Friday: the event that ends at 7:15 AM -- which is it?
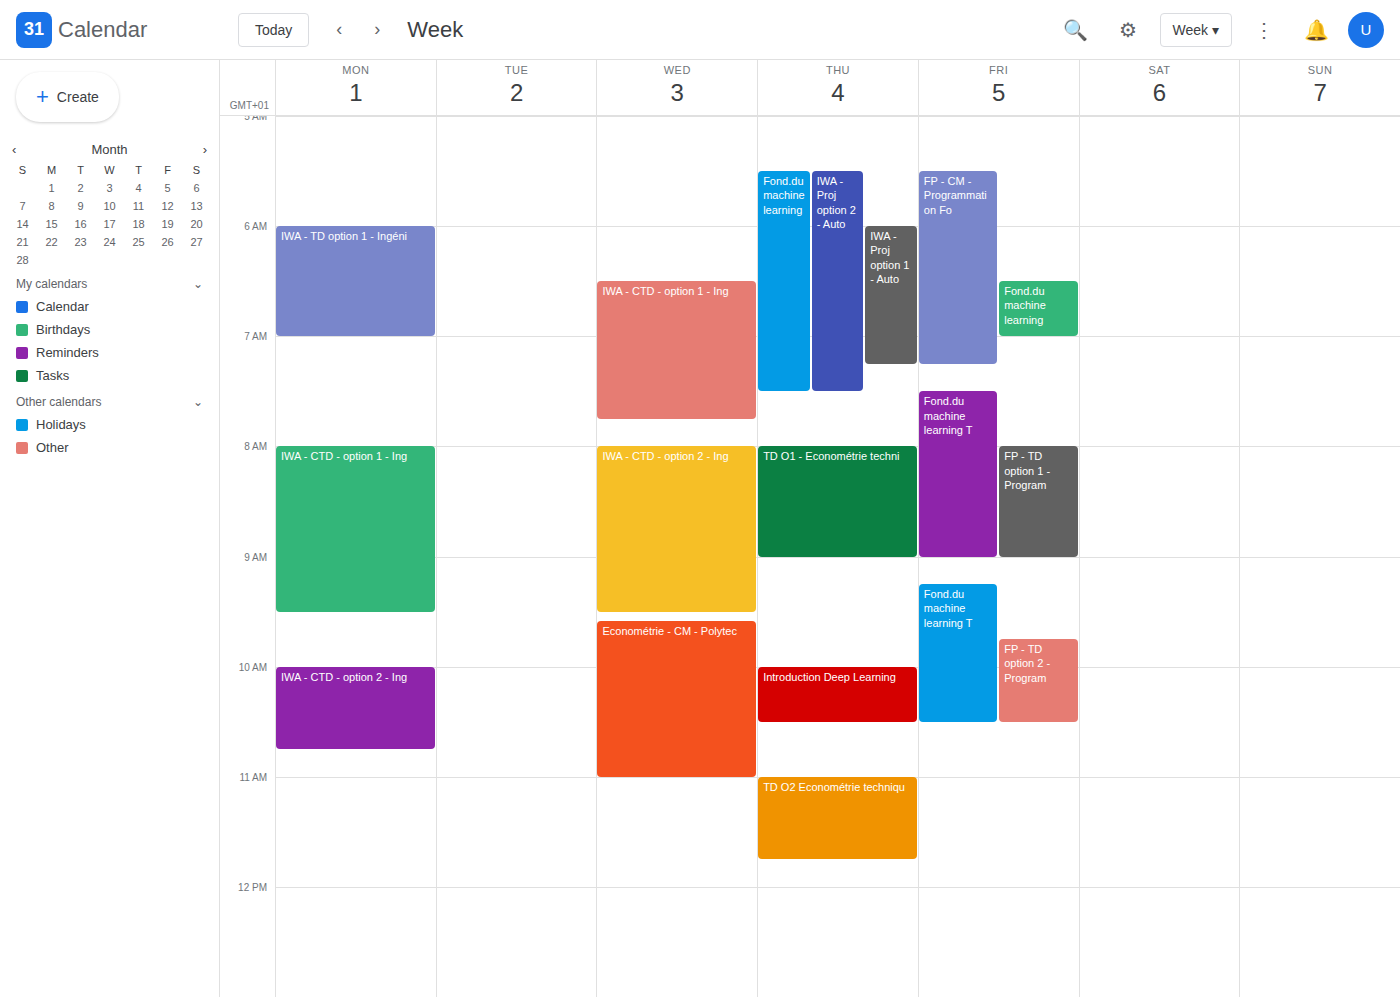
"FP - CM - Programmation Fo"